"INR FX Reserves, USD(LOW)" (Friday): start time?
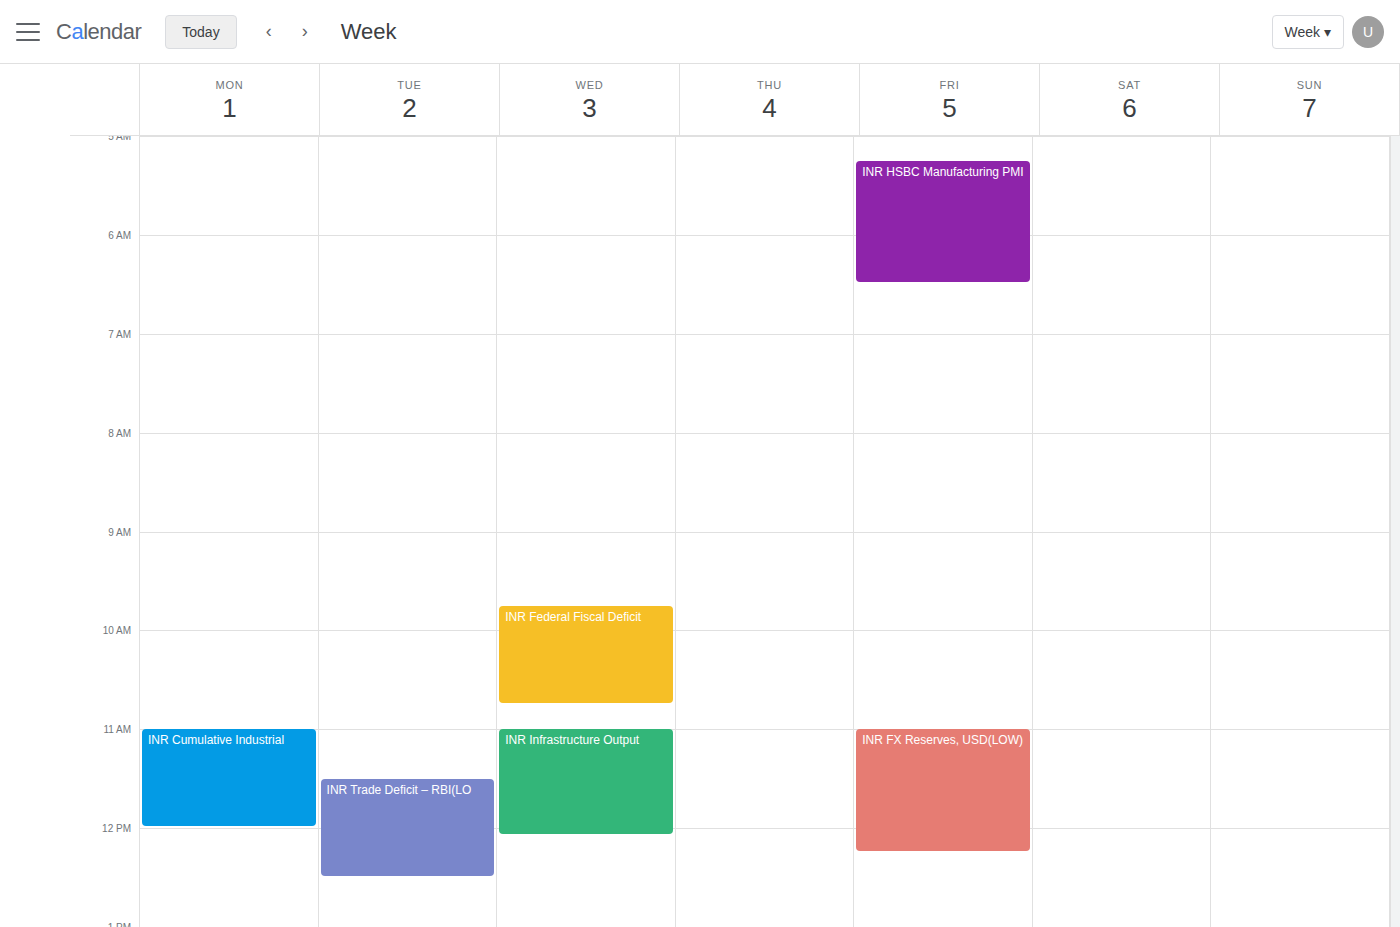
11:00 AM